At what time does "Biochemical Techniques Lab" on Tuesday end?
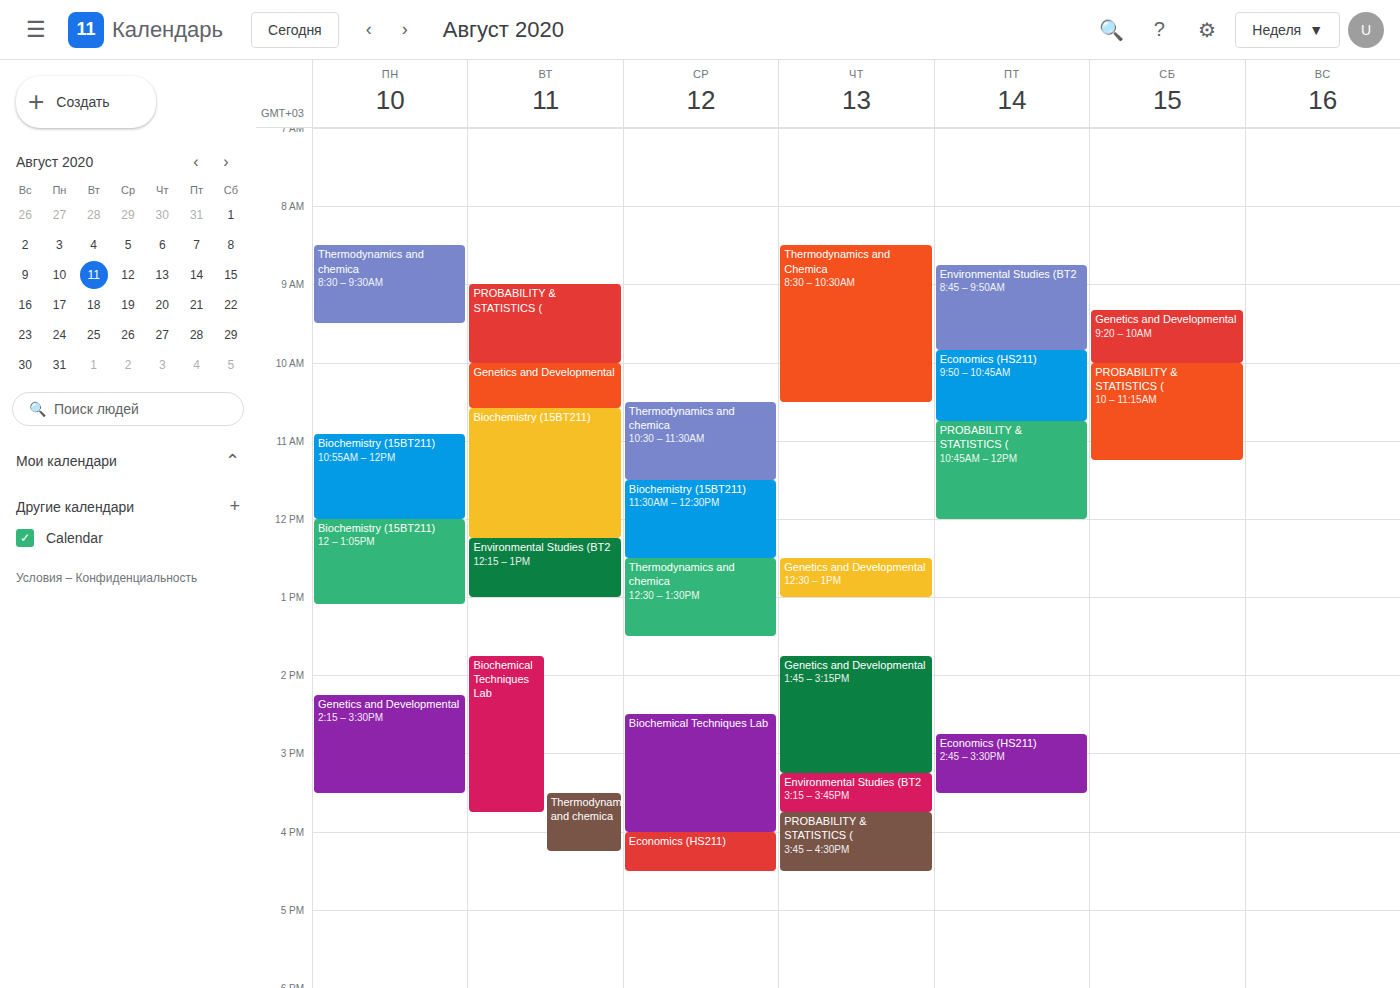
3:45 PM